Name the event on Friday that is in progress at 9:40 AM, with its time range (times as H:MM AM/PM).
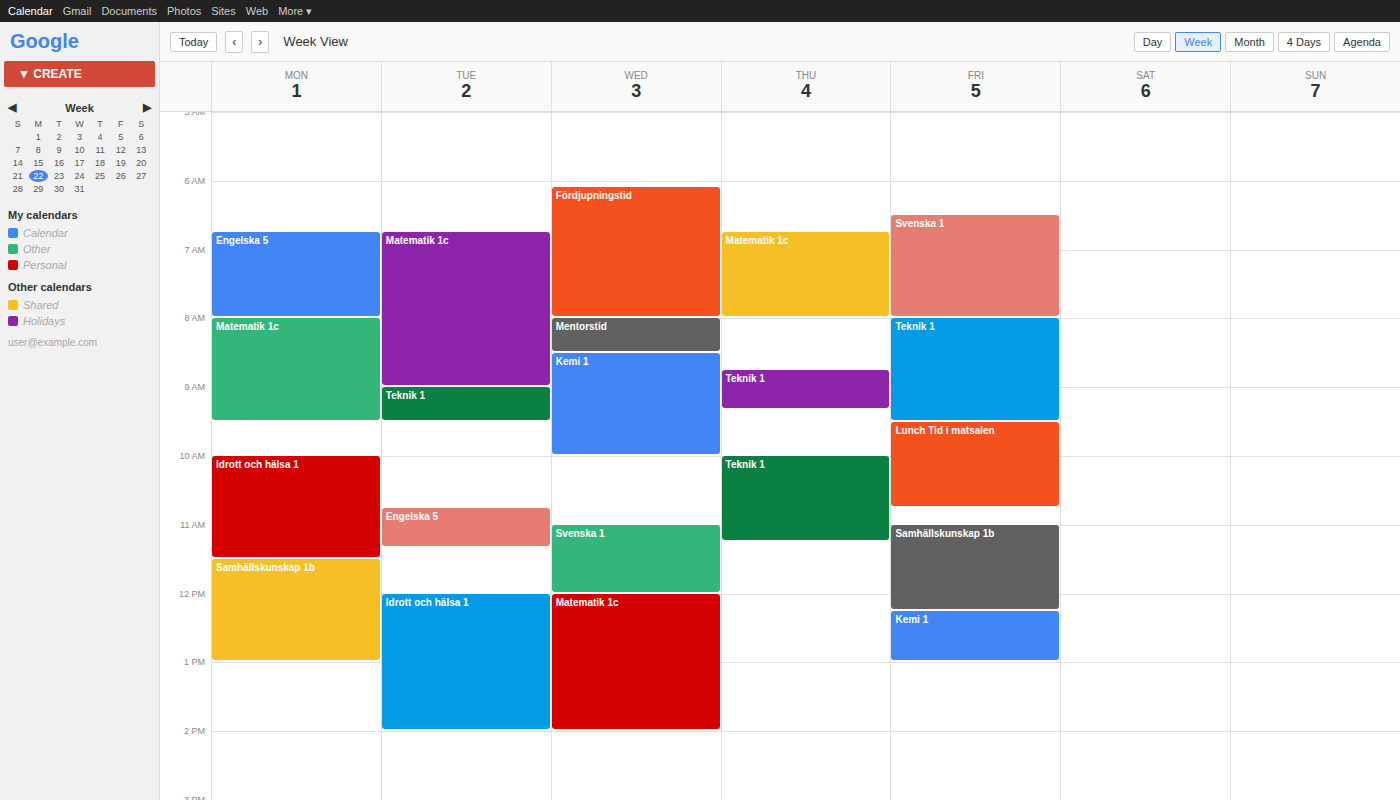
"Lunch Tid i matsalen", 9:30 AM to 10:45 AM